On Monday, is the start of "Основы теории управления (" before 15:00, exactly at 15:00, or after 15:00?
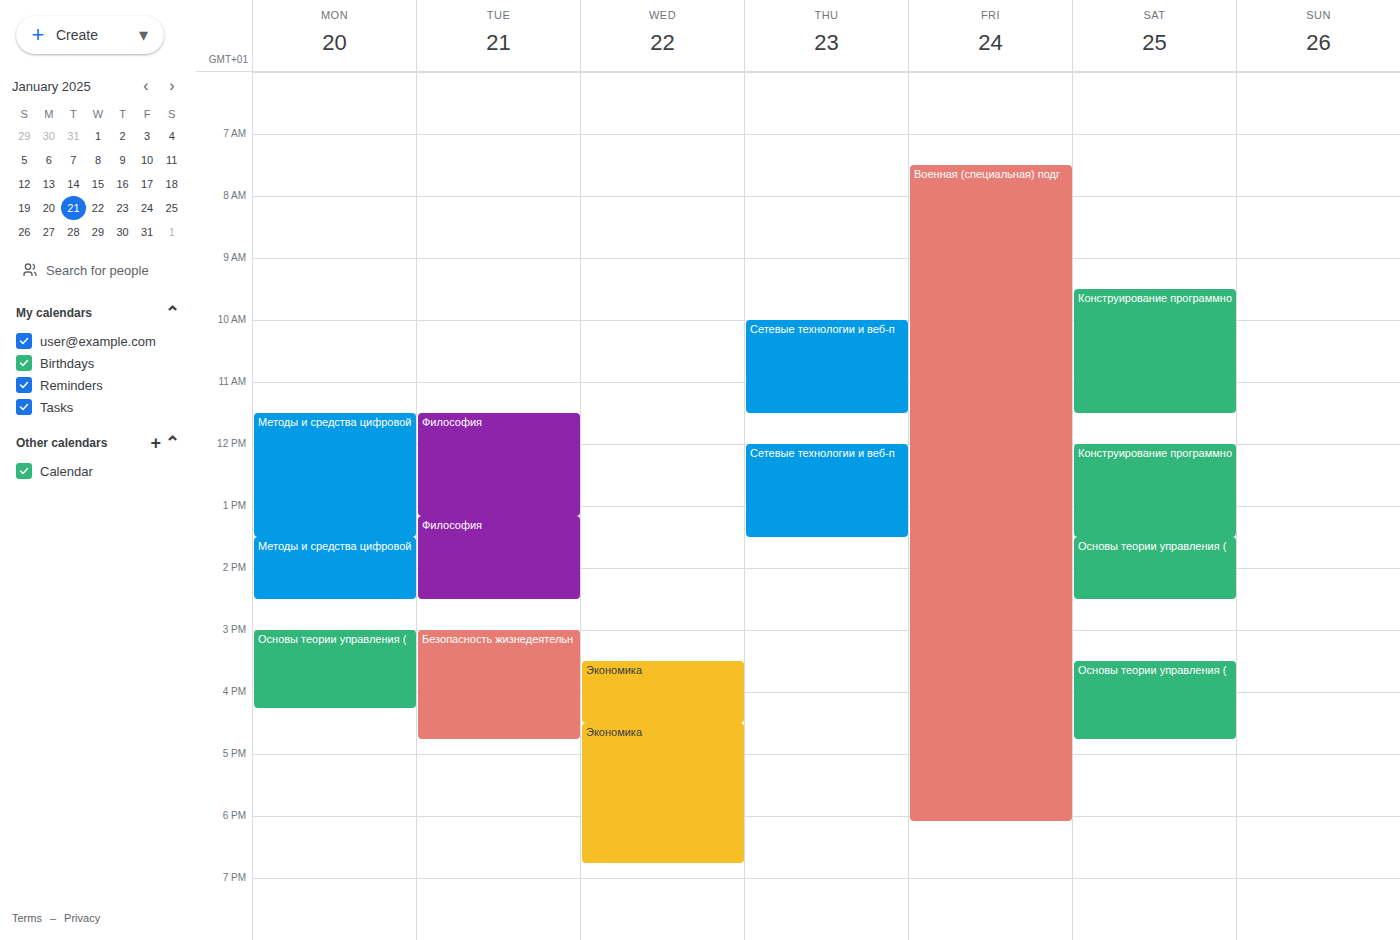
15:00 -- exactly at 15:00, on the 15:00 line.